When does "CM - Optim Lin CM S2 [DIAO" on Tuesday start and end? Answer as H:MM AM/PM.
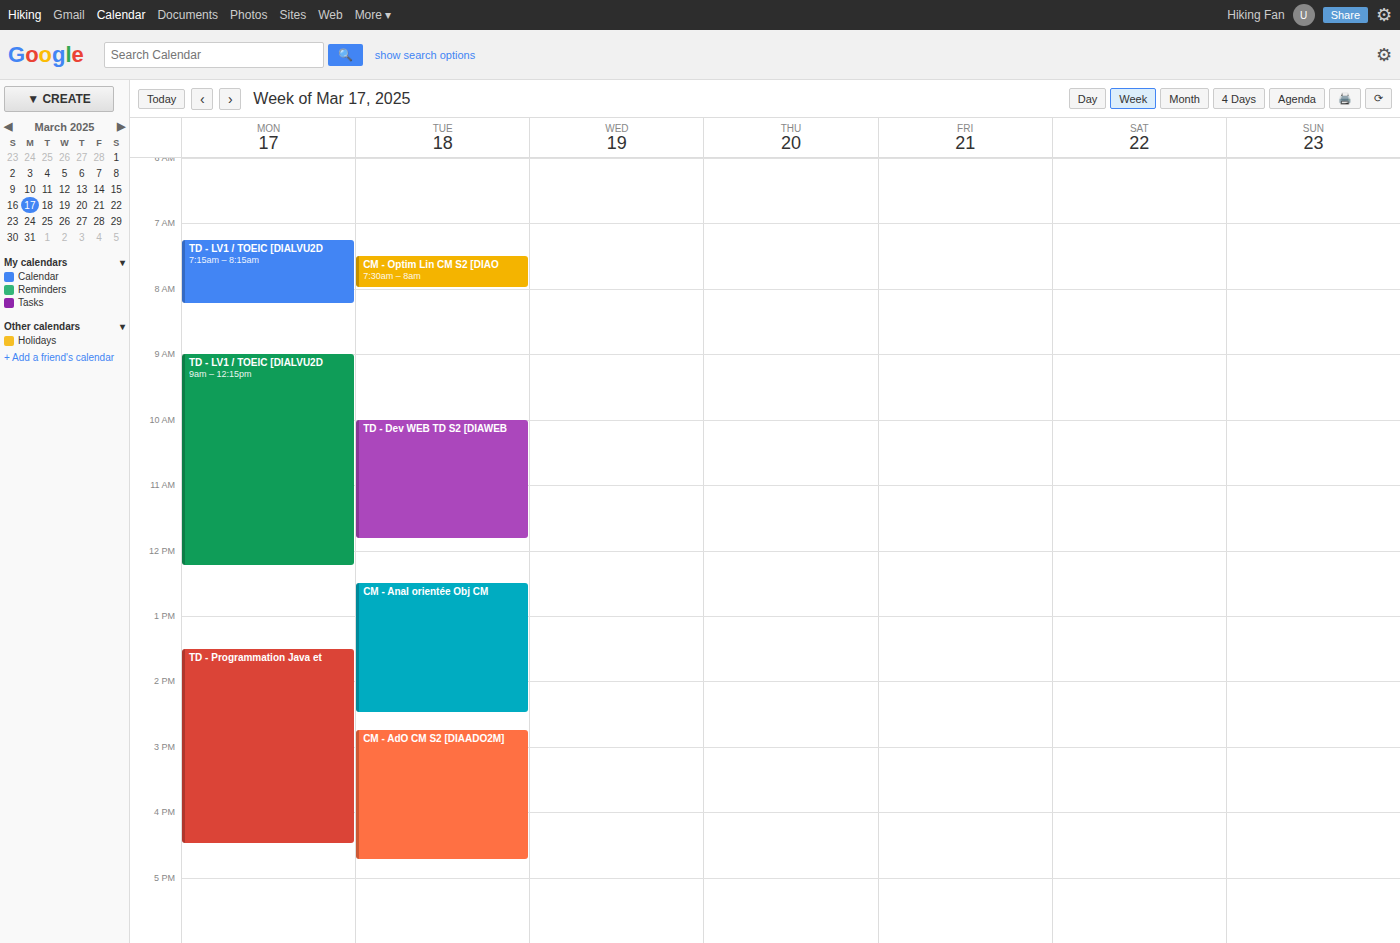
7:30 AM to 8:00 AM